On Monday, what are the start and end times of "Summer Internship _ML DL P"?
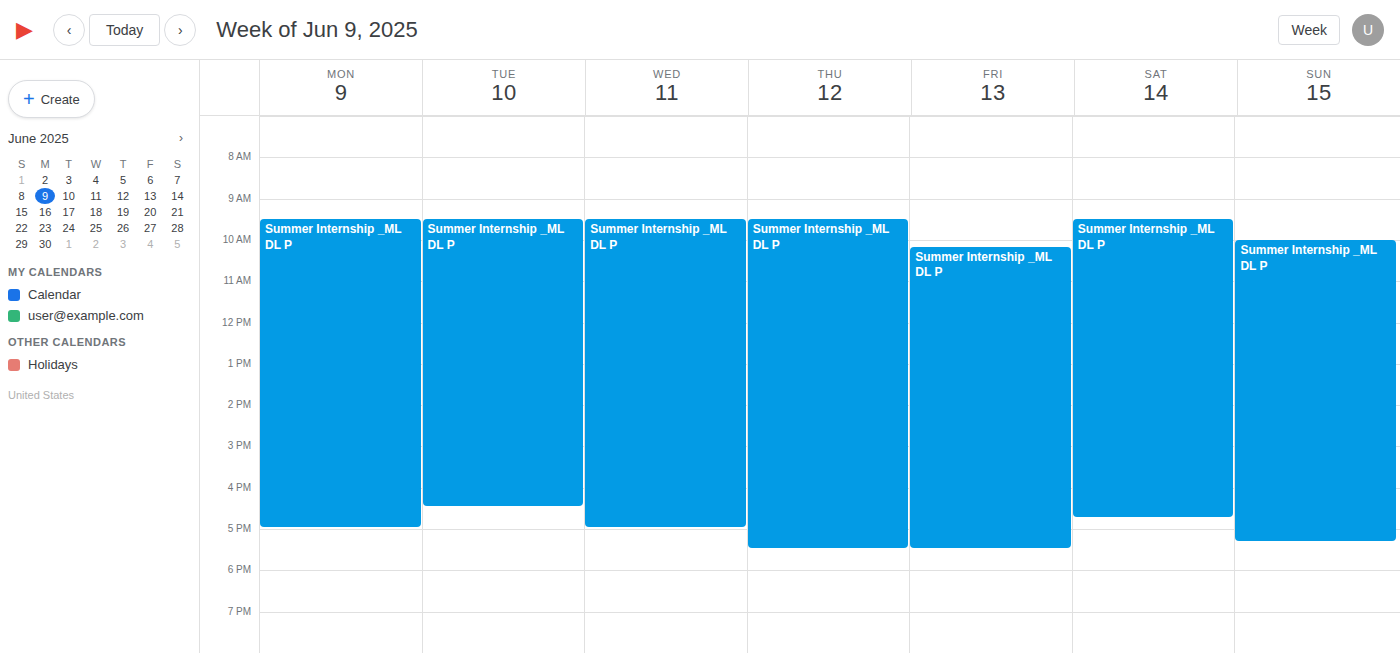
9:30 AM to 5:00 PM